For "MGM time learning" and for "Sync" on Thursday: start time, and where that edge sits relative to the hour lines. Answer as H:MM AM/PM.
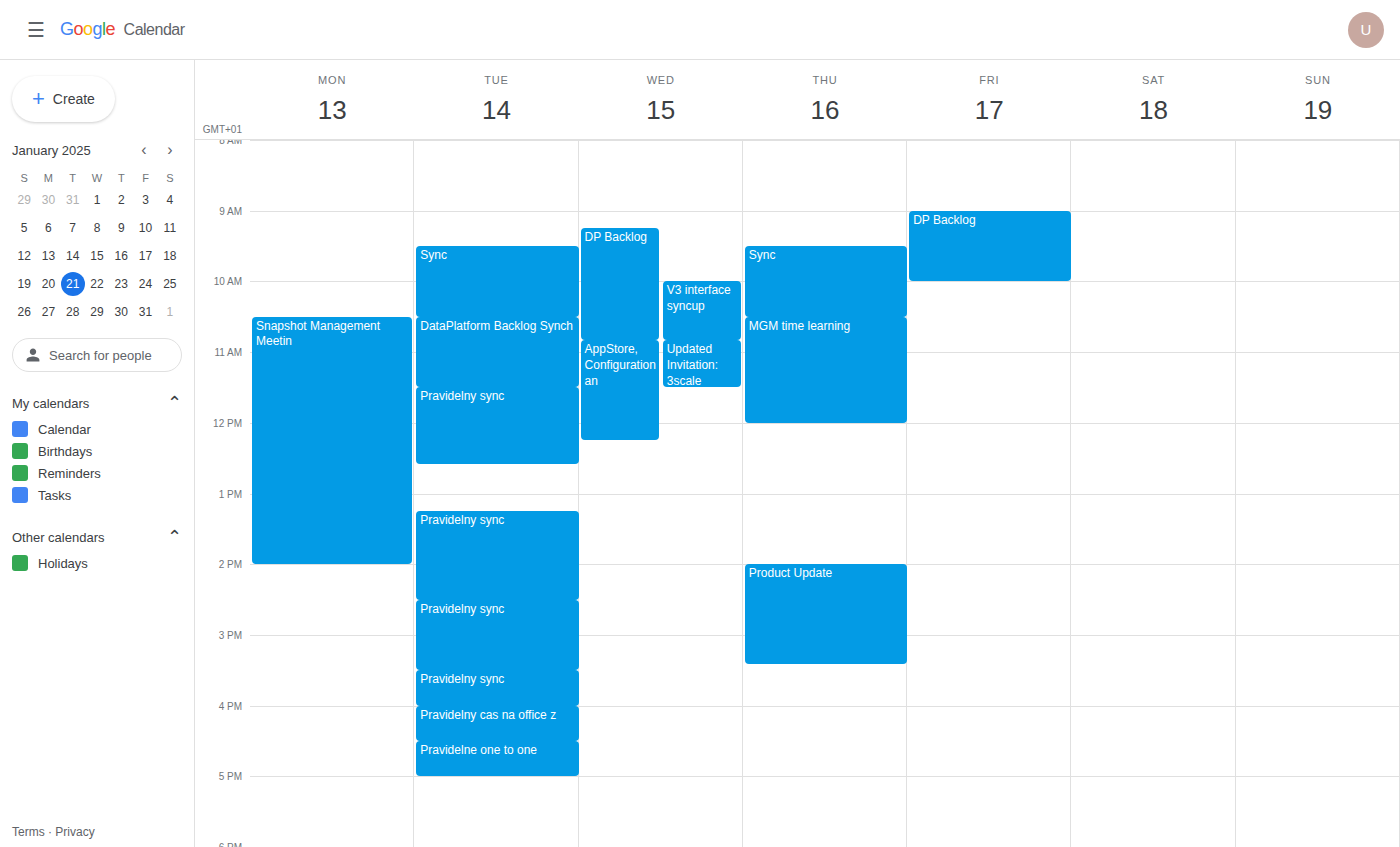
"MGM time learning": 10:30 AM, halfway between the 10 AM and 11 AM lines. "Sync": 9:30 AM, halfway between the 9 AM and 10 AM lines.